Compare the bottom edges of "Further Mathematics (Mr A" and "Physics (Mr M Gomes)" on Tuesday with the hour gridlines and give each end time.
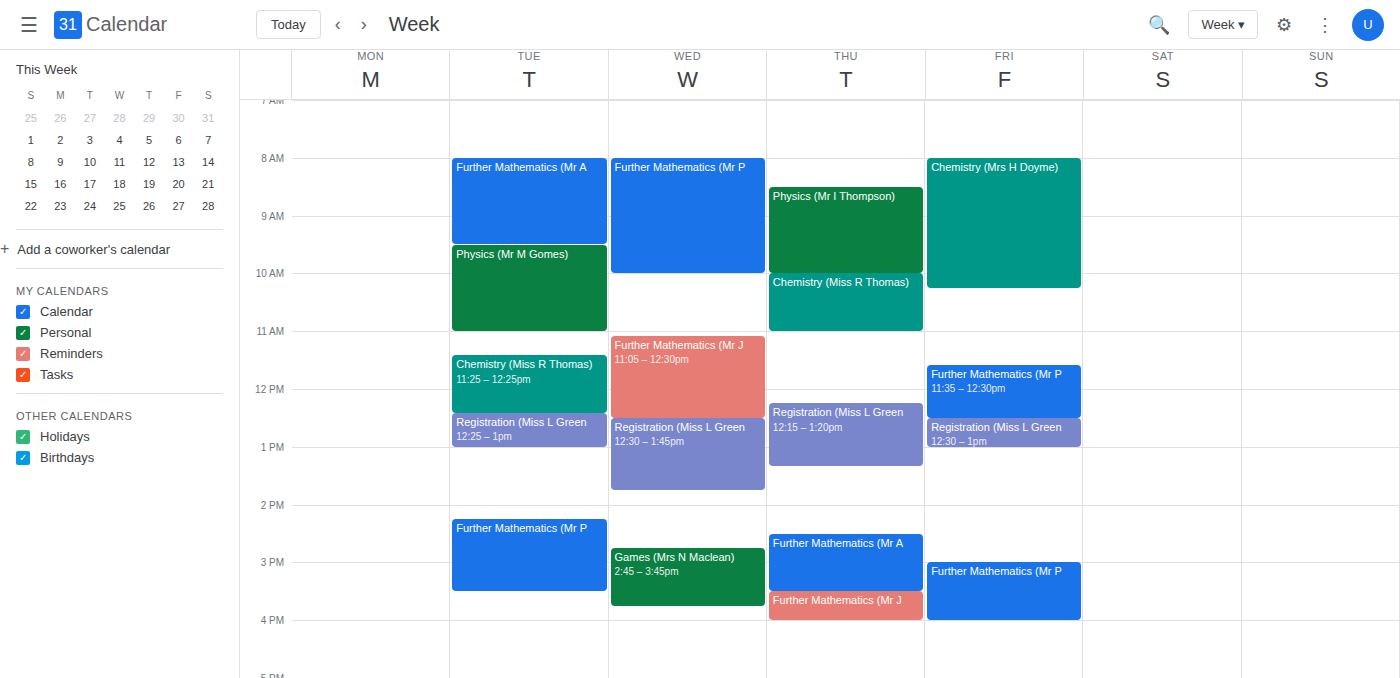
"Further Mathematics (Mr A": 9:30 AM, halfway between the 9 AM and 10 AM lines. "Physics (Mr M Gomes)": 11:00 AM, exactly on the 11 AM line.